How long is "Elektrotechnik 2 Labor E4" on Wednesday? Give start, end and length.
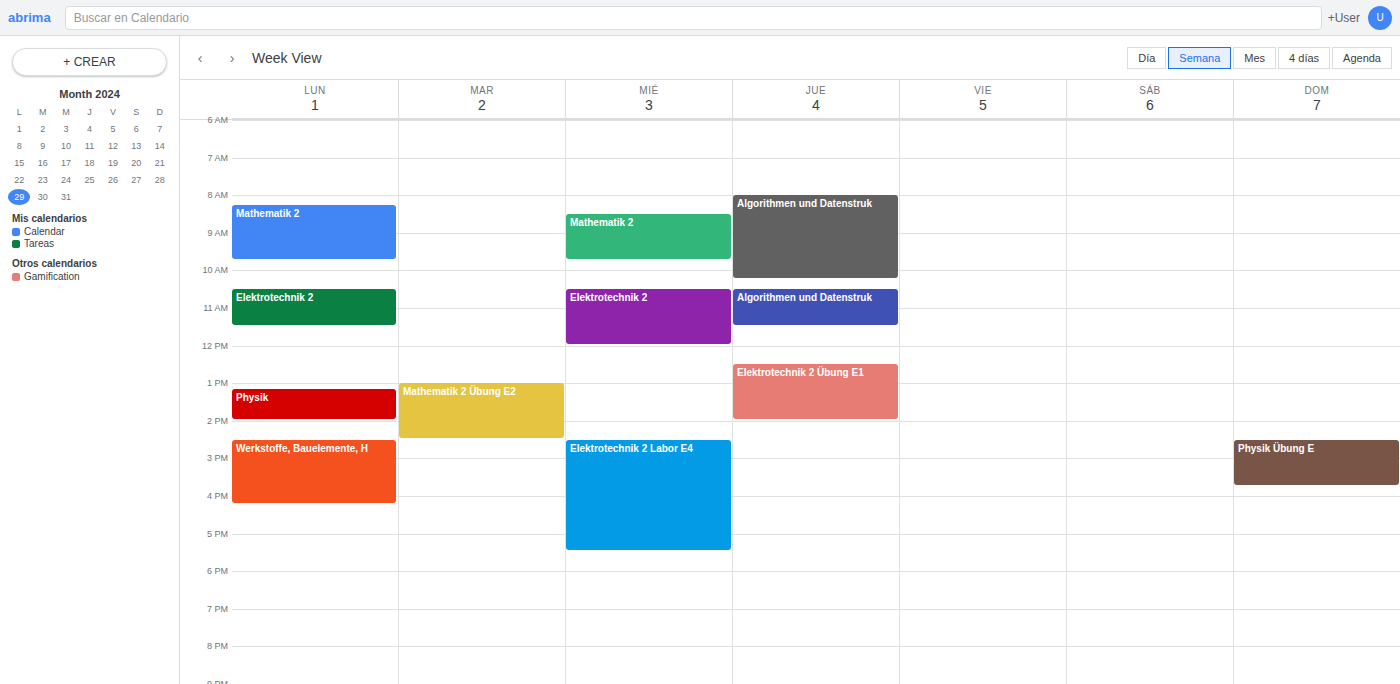
2:30 PM to 5:30 PM, 3 hours